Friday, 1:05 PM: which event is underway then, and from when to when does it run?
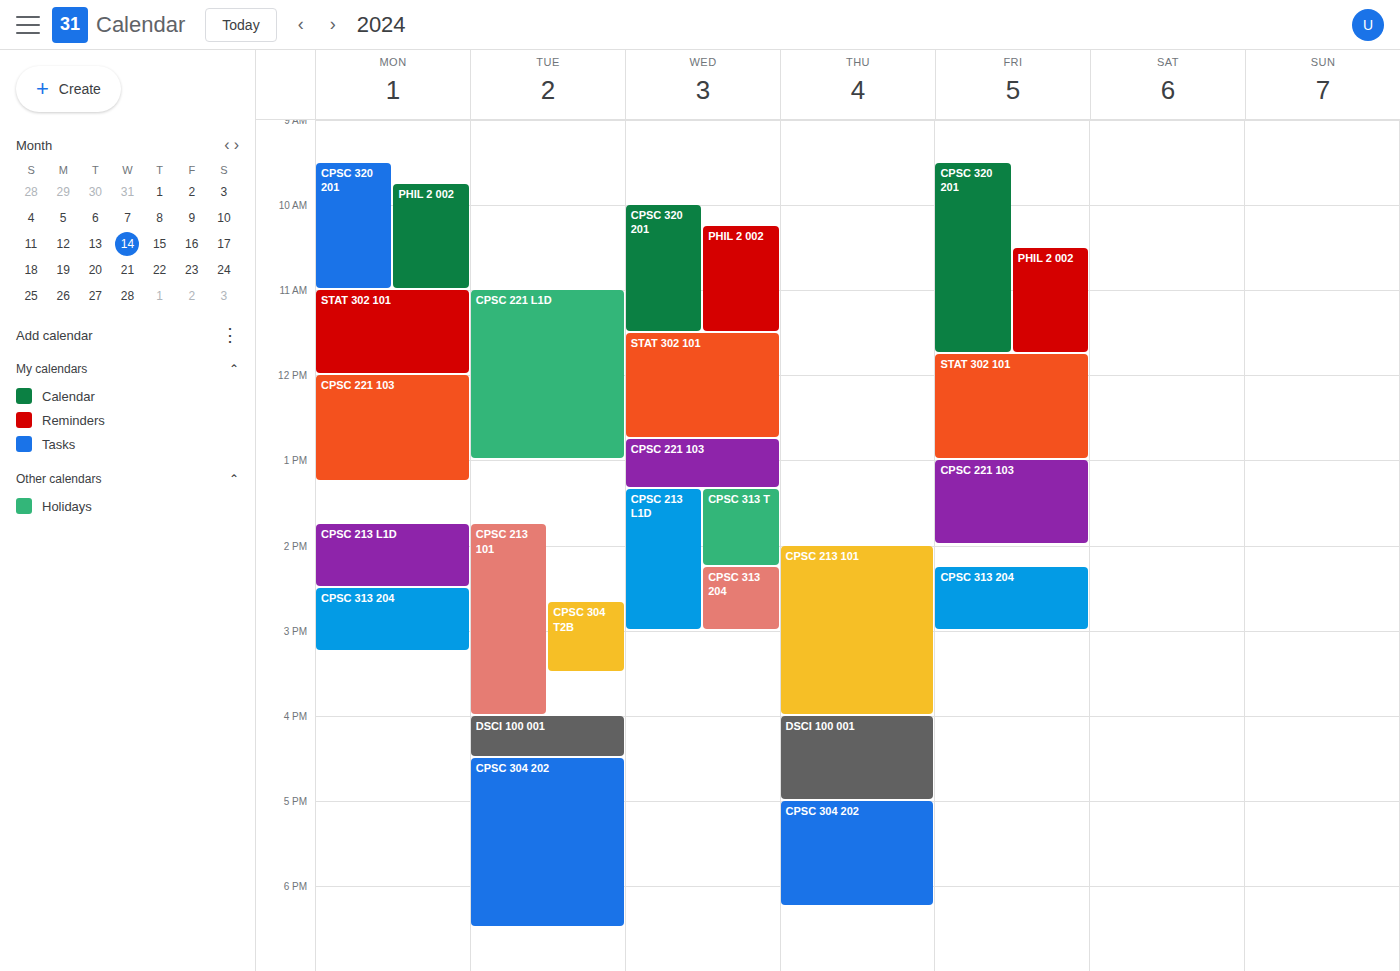
"CPSC 221 103", 1:00 PM to 2:00 PM